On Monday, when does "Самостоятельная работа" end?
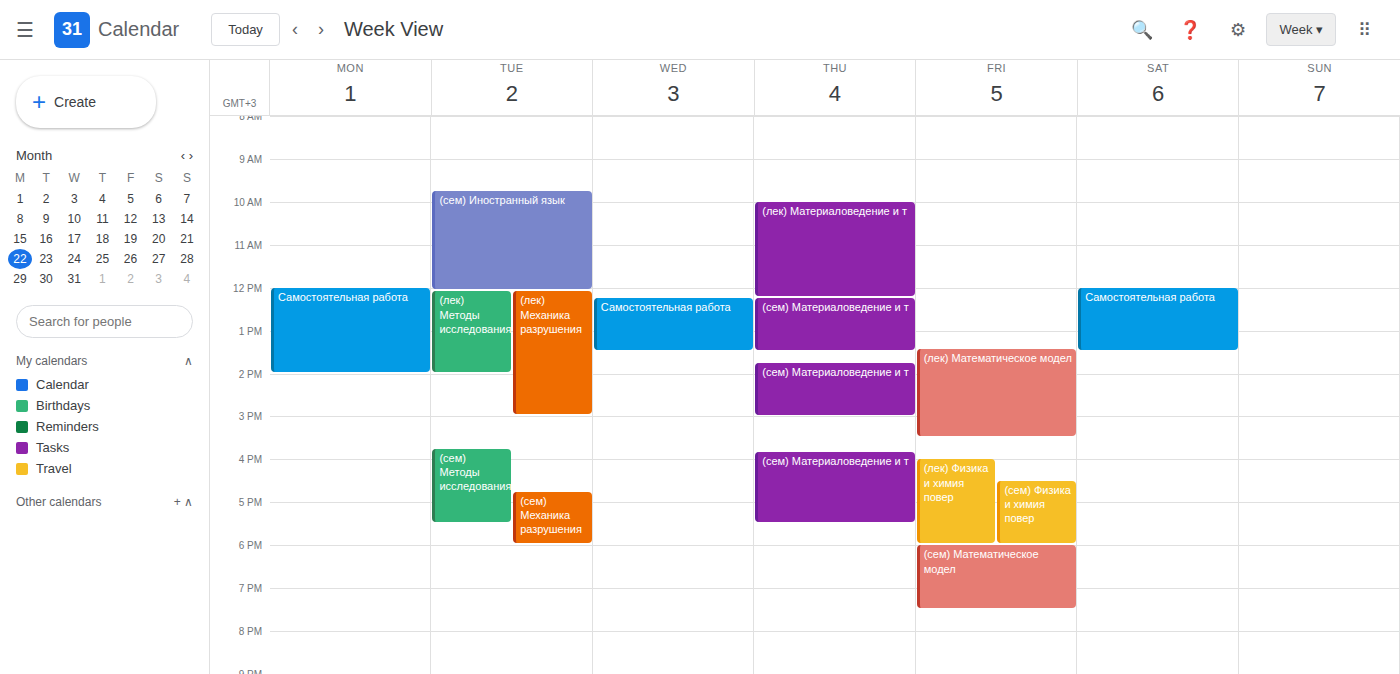
2:00 PM